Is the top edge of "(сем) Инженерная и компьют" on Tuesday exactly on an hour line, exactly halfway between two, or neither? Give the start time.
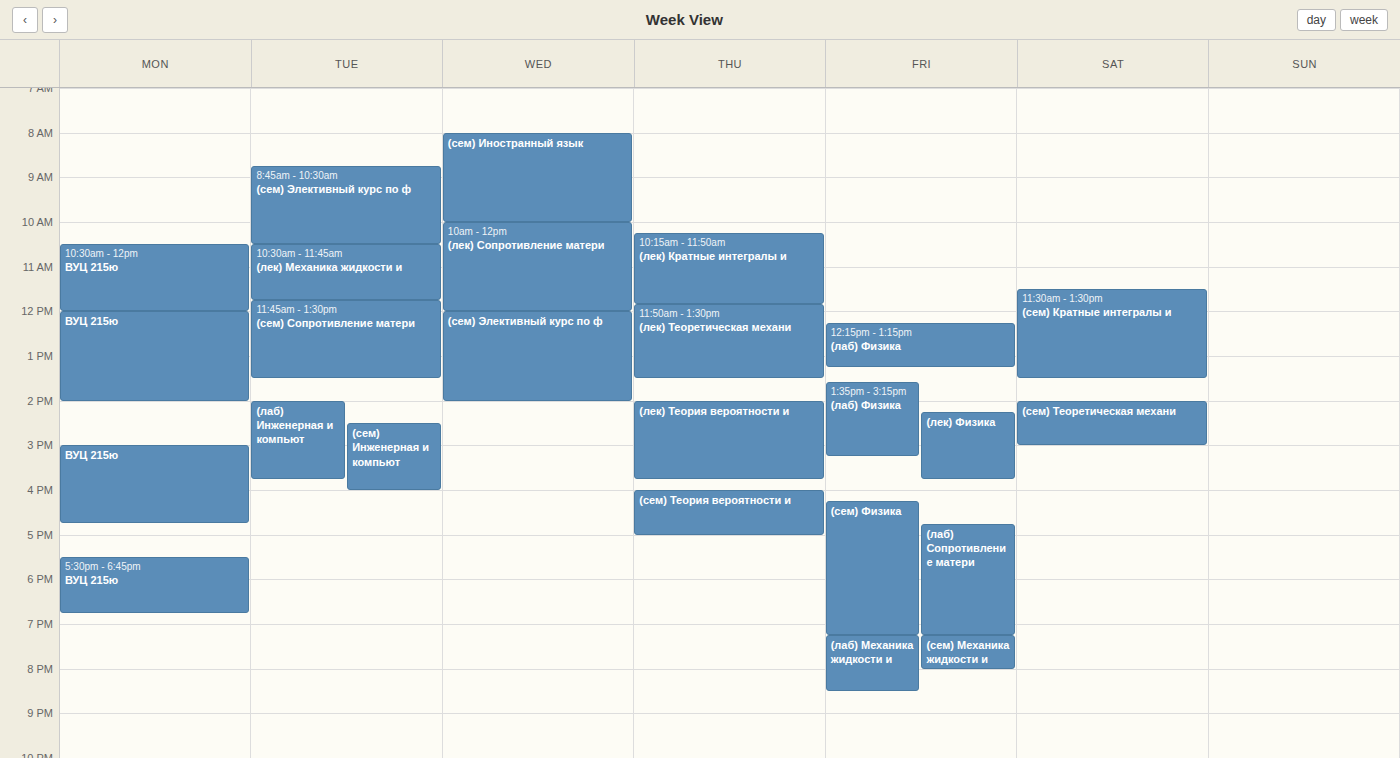
2:30 PM -- halfway between the 2 PM and 3 PM lines.